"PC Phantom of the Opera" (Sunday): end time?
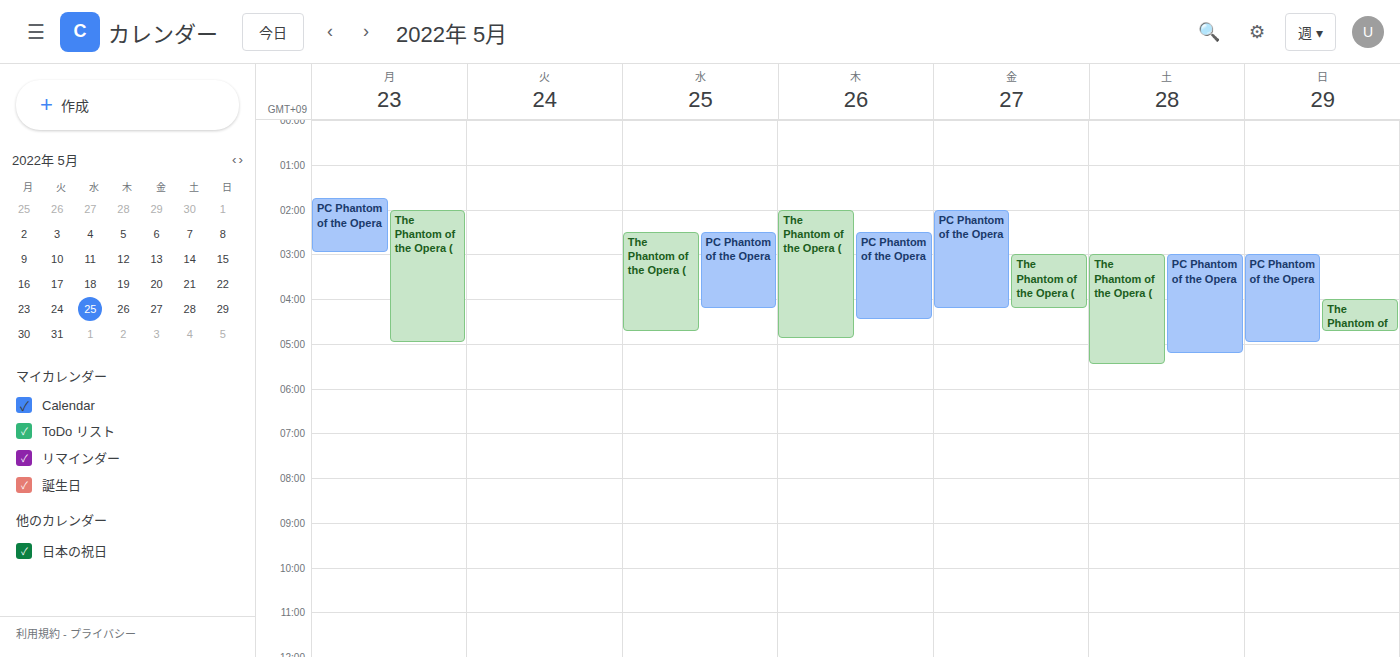
5:00 AM